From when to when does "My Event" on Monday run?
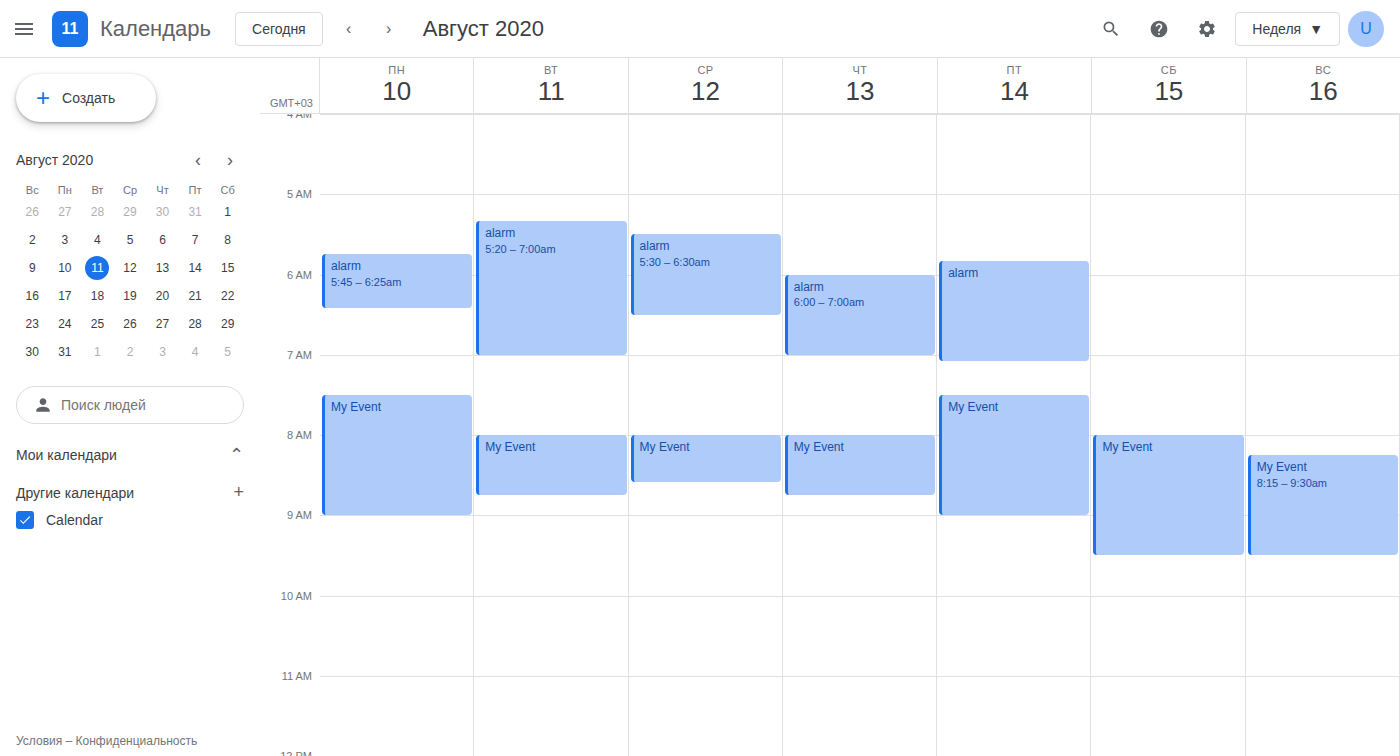
07:30 to 09:00